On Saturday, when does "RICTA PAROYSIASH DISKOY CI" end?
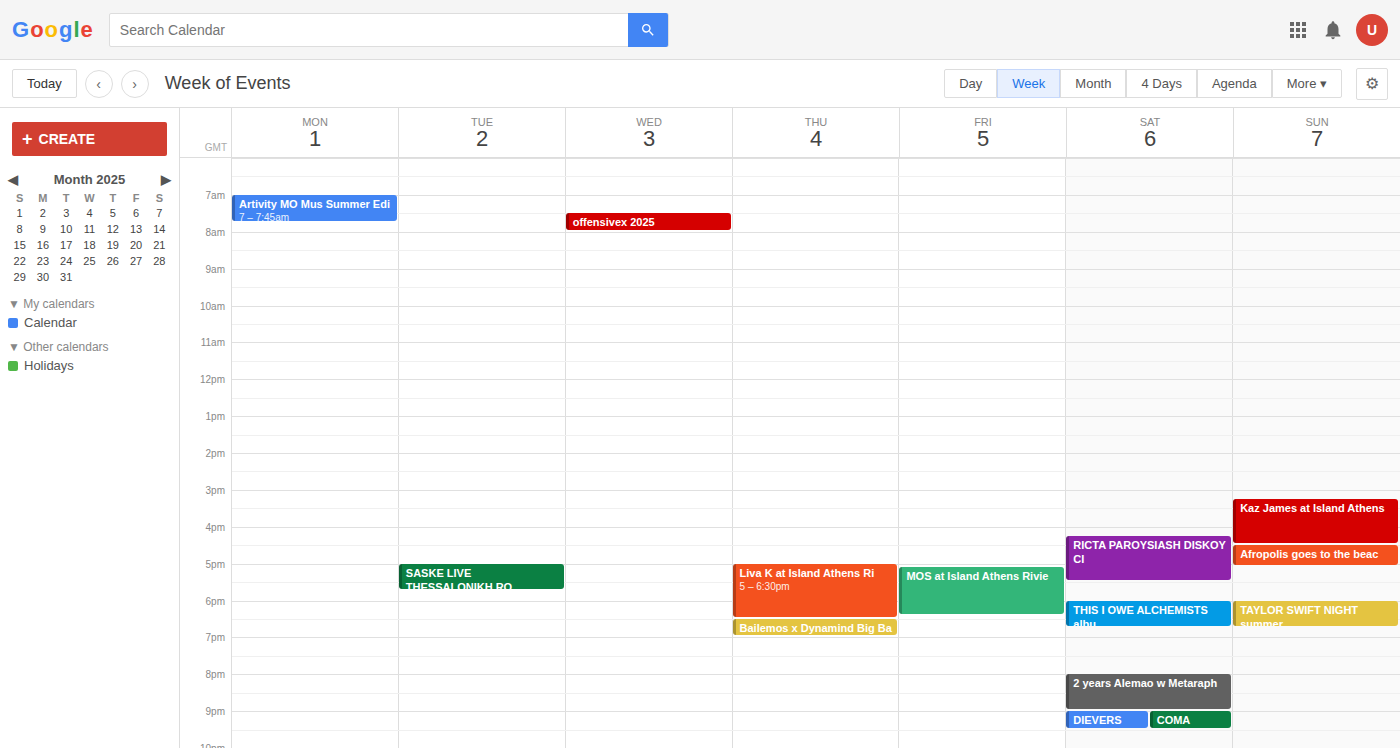
17:30